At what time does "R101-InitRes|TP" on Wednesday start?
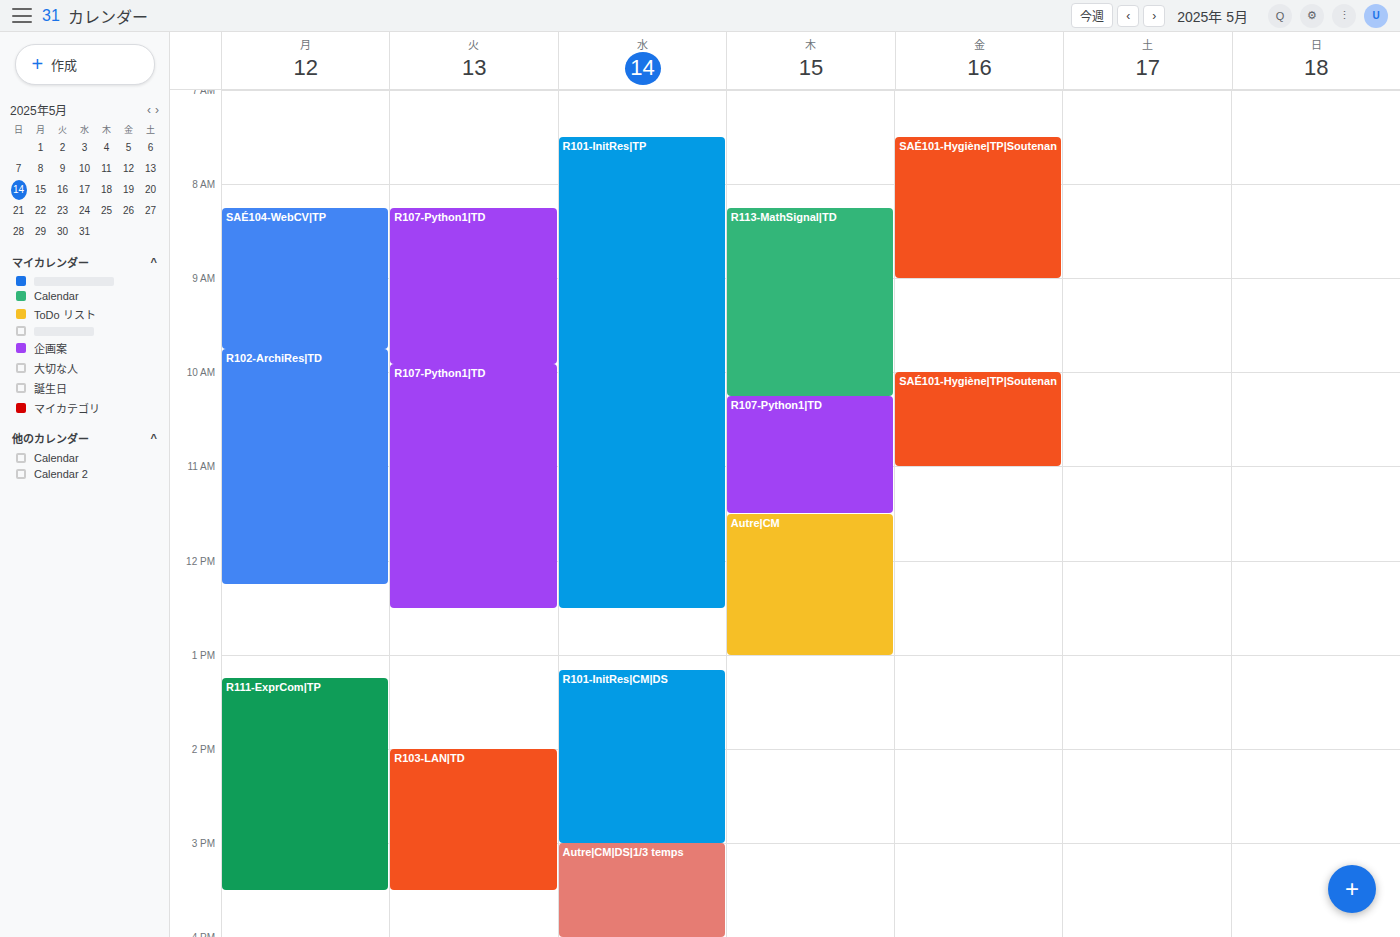
7:30 AM